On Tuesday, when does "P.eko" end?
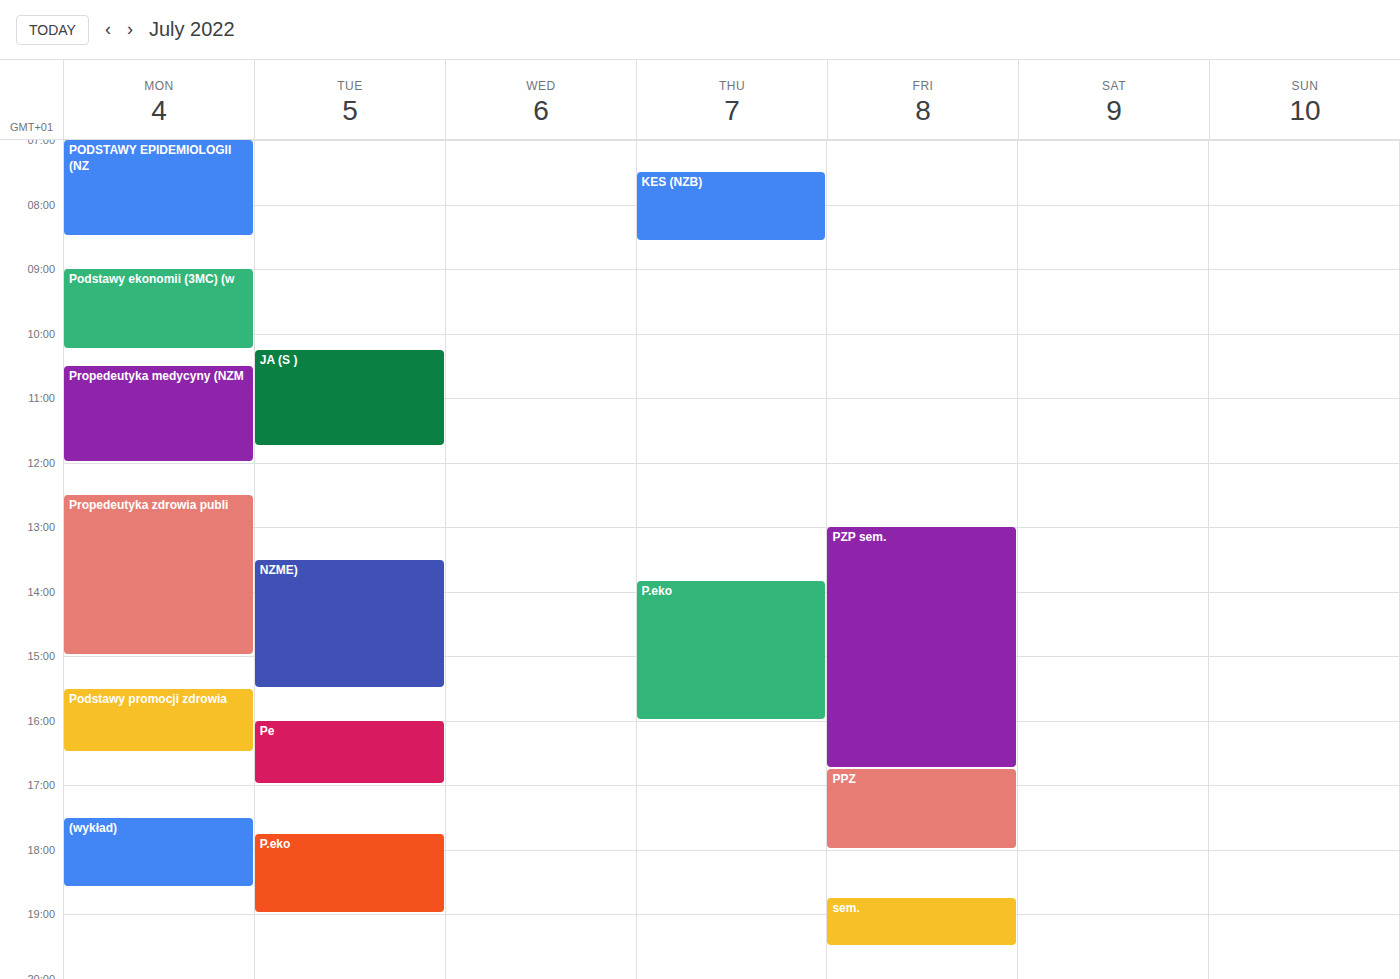
7:00 PM